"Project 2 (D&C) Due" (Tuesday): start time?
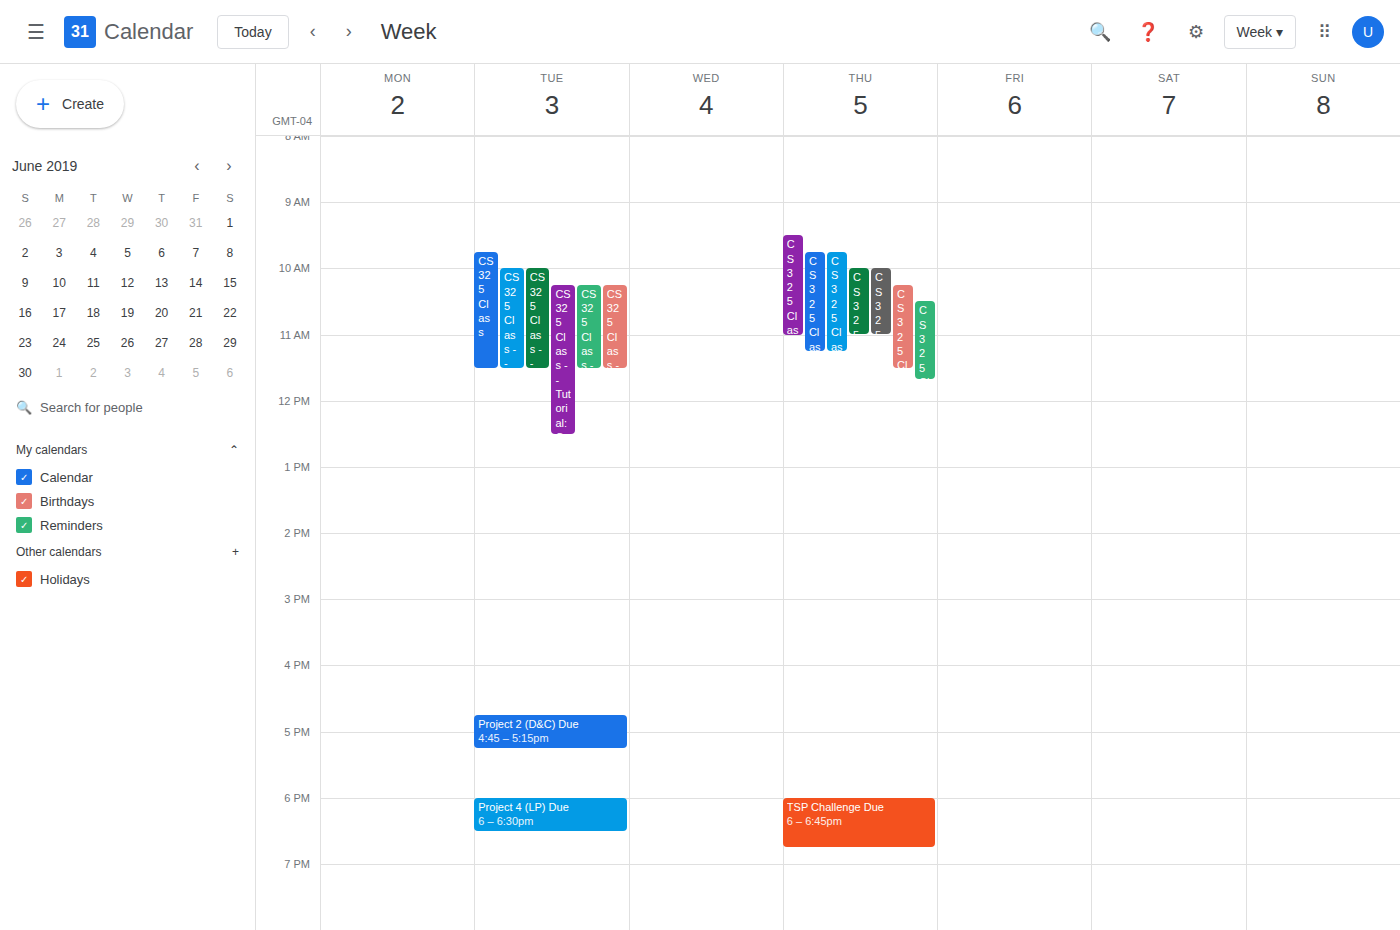
4:45 PM